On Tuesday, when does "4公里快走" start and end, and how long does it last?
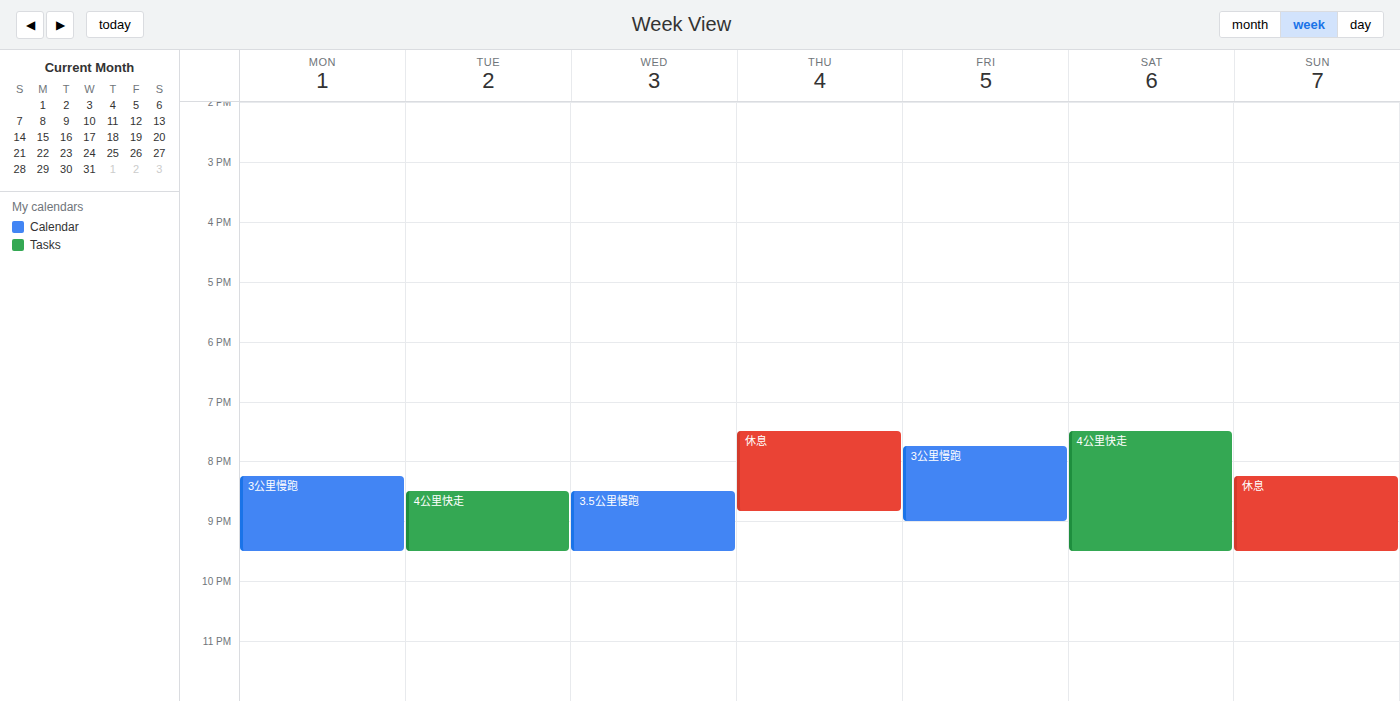
8:30 PM to 9:30 PM, 1 hour